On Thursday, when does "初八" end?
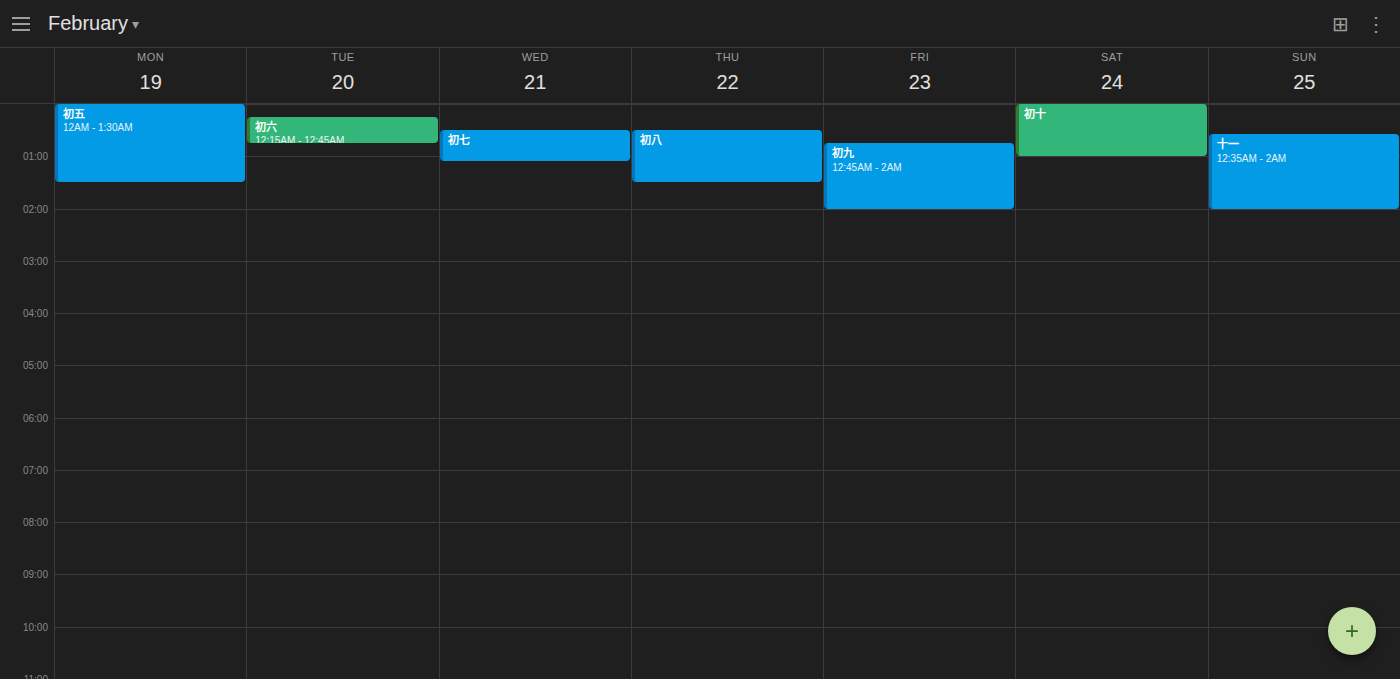
1:30 AM